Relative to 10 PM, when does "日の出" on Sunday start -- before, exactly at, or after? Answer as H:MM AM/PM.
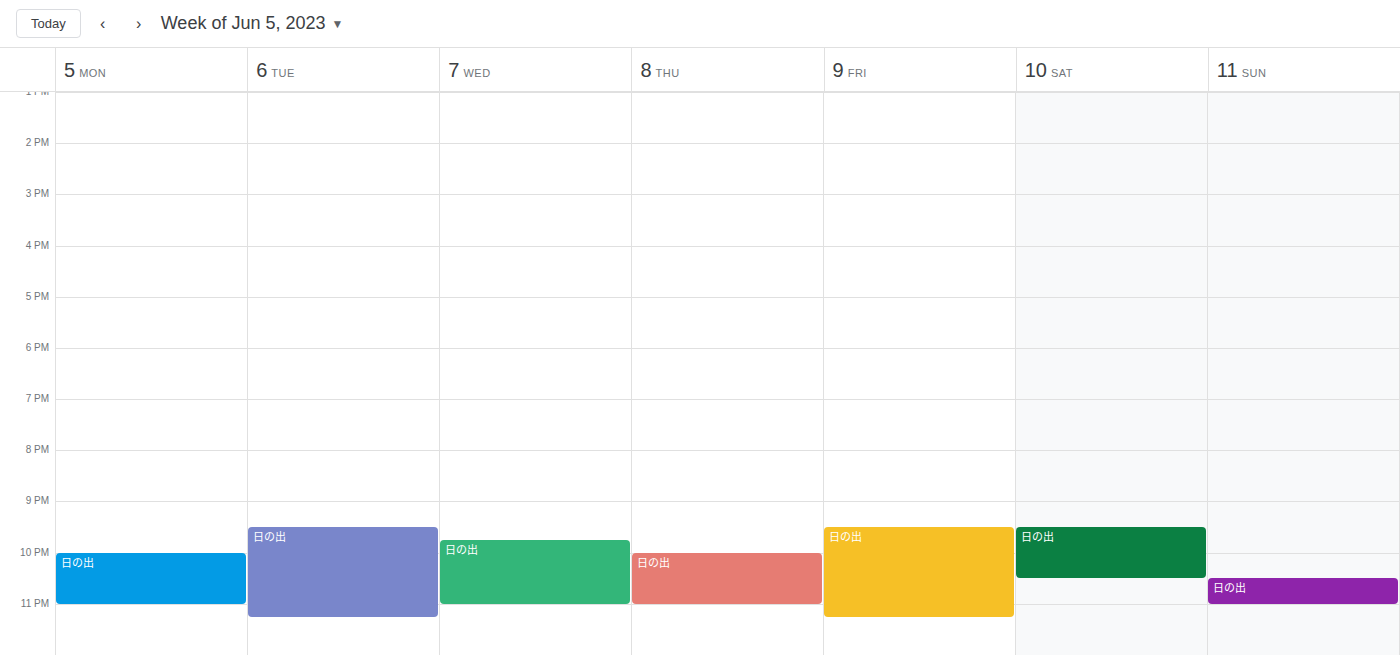
10:30 PM -- after 10 PM, 30 minutes below the 10 PM line.